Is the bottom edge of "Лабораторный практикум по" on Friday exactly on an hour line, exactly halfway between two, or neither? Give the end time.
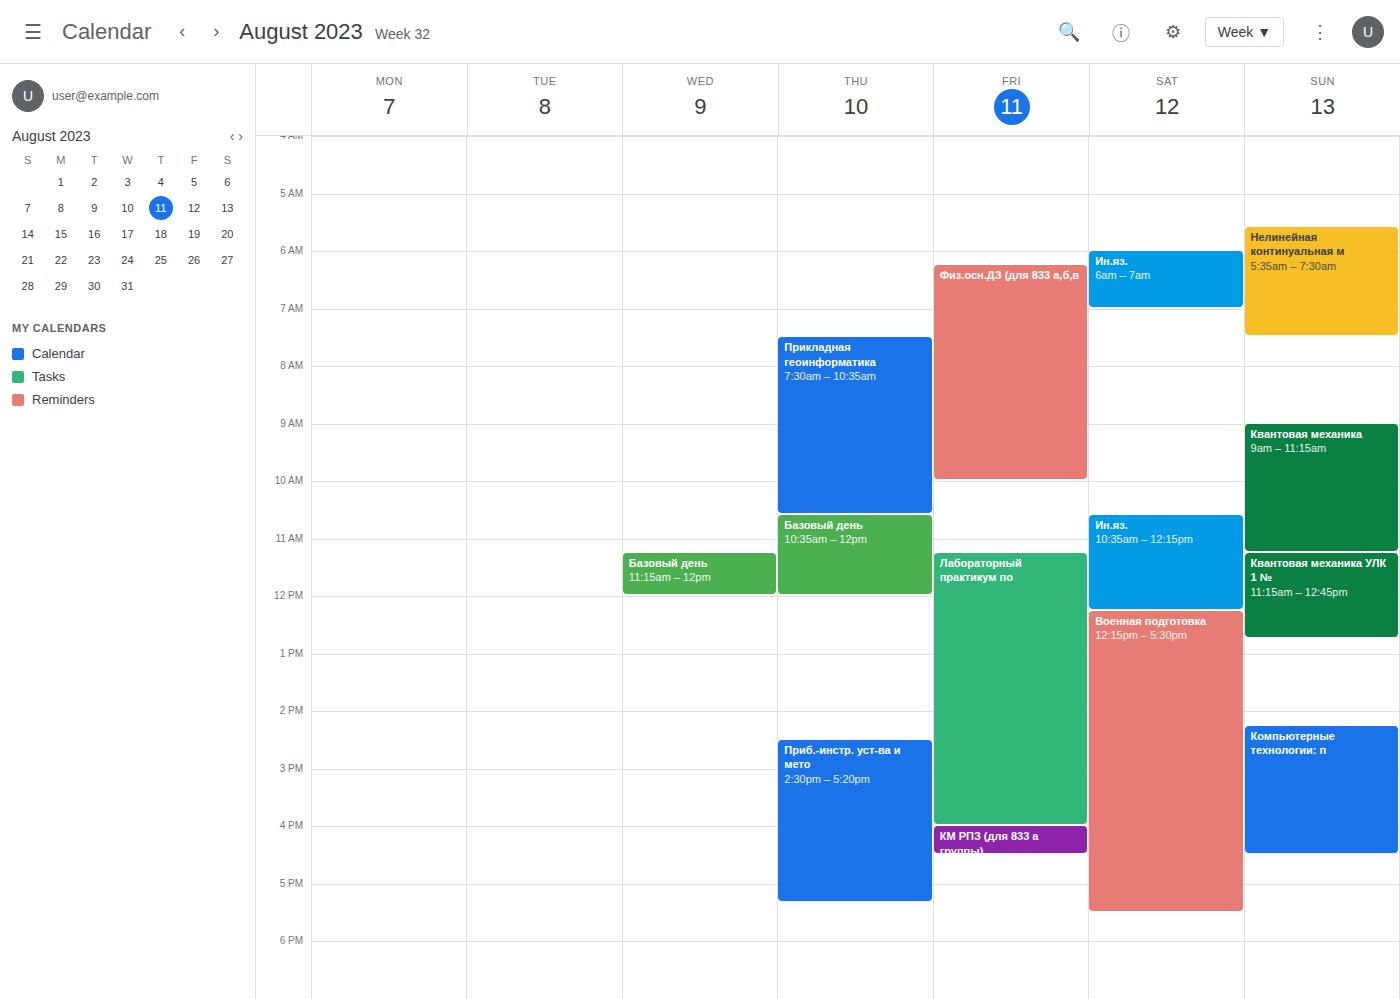
4:00 PM -- exactly on the 4 PM line.